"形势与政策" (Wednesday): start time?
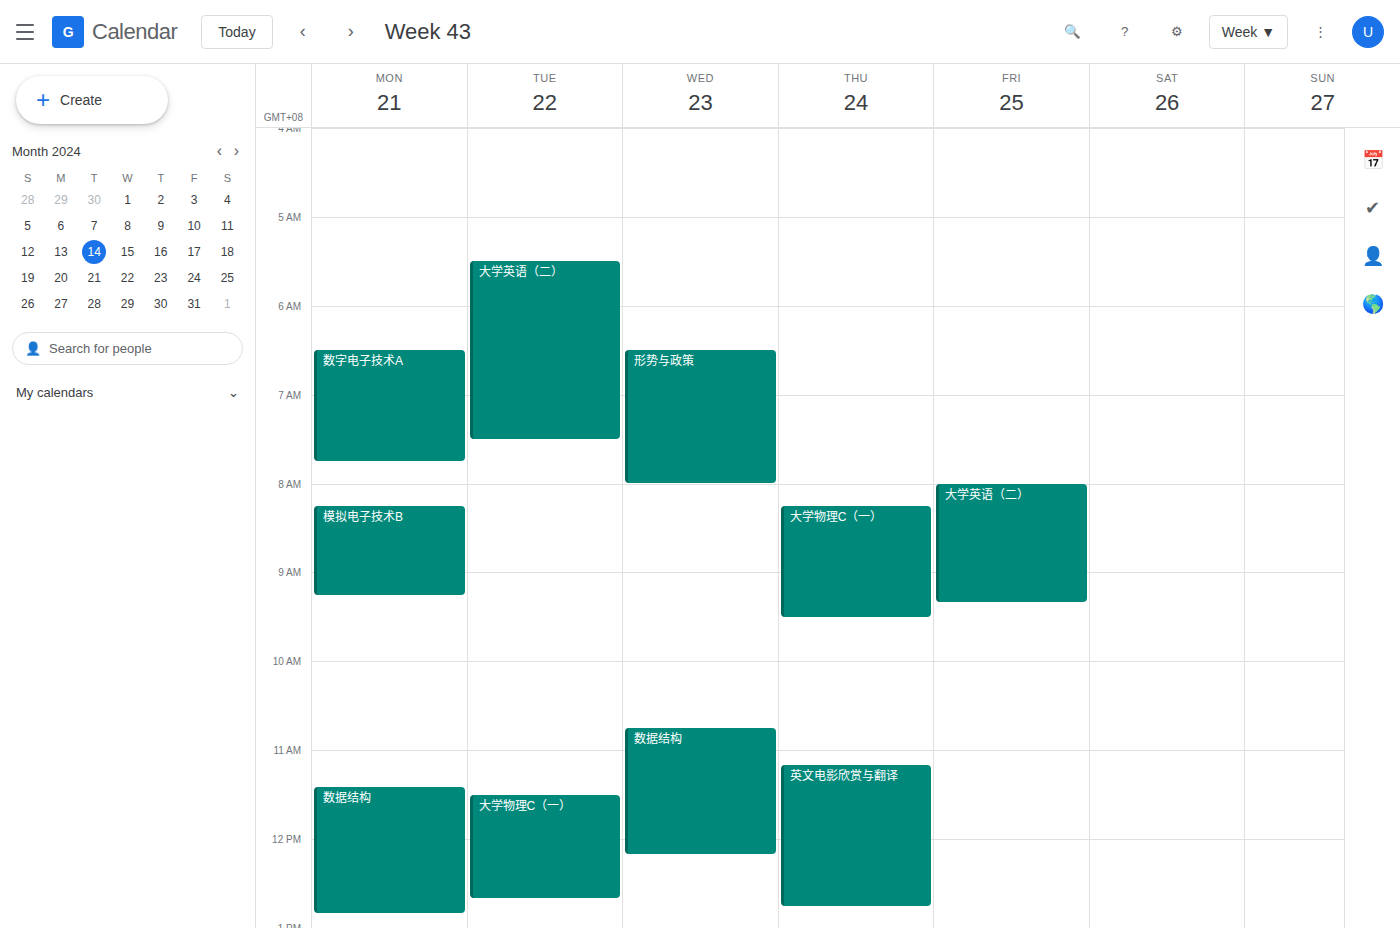
6:30 AM